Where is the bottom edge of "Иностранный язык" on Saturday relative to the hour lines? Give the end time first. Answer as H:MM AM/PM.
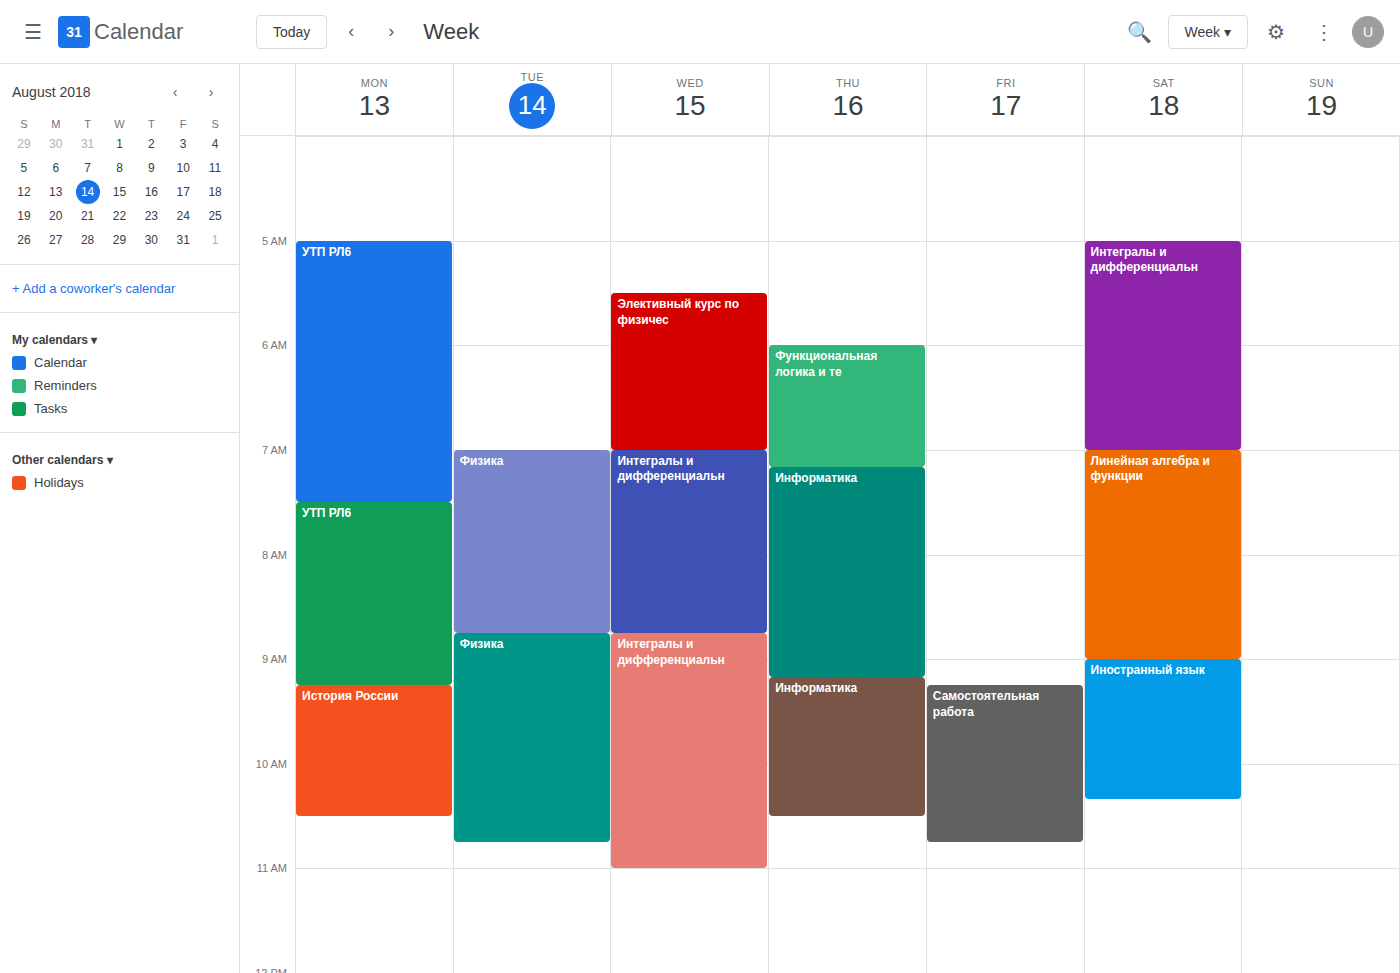
10:20 AM -- neither: 20 minutes below the 10 AM line and 40 minutes above the 11 AM line.